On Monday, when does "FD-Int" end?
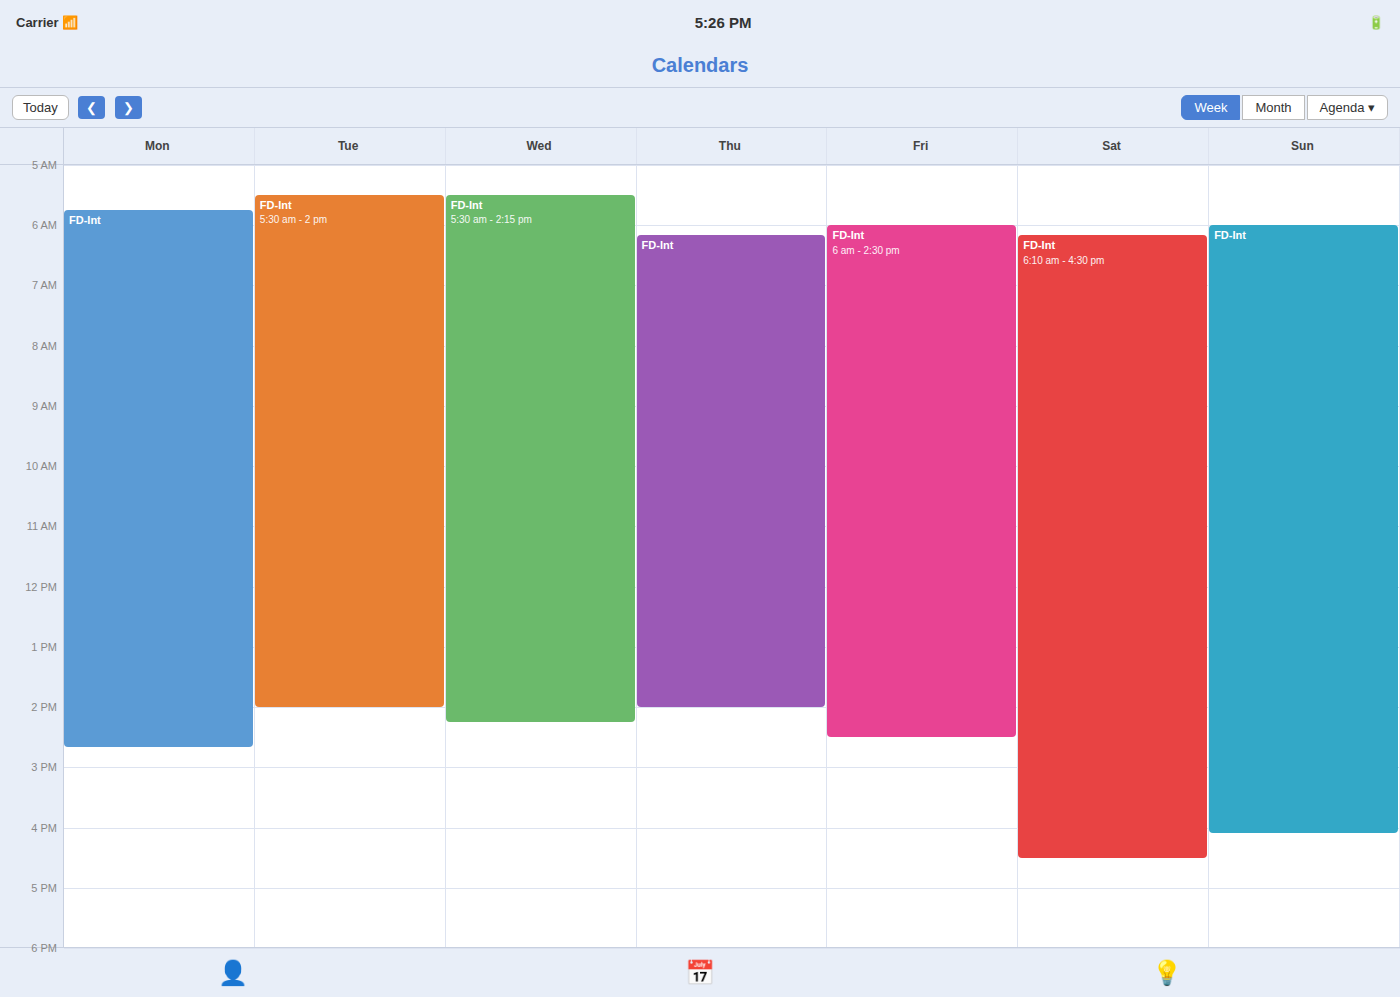
14:40